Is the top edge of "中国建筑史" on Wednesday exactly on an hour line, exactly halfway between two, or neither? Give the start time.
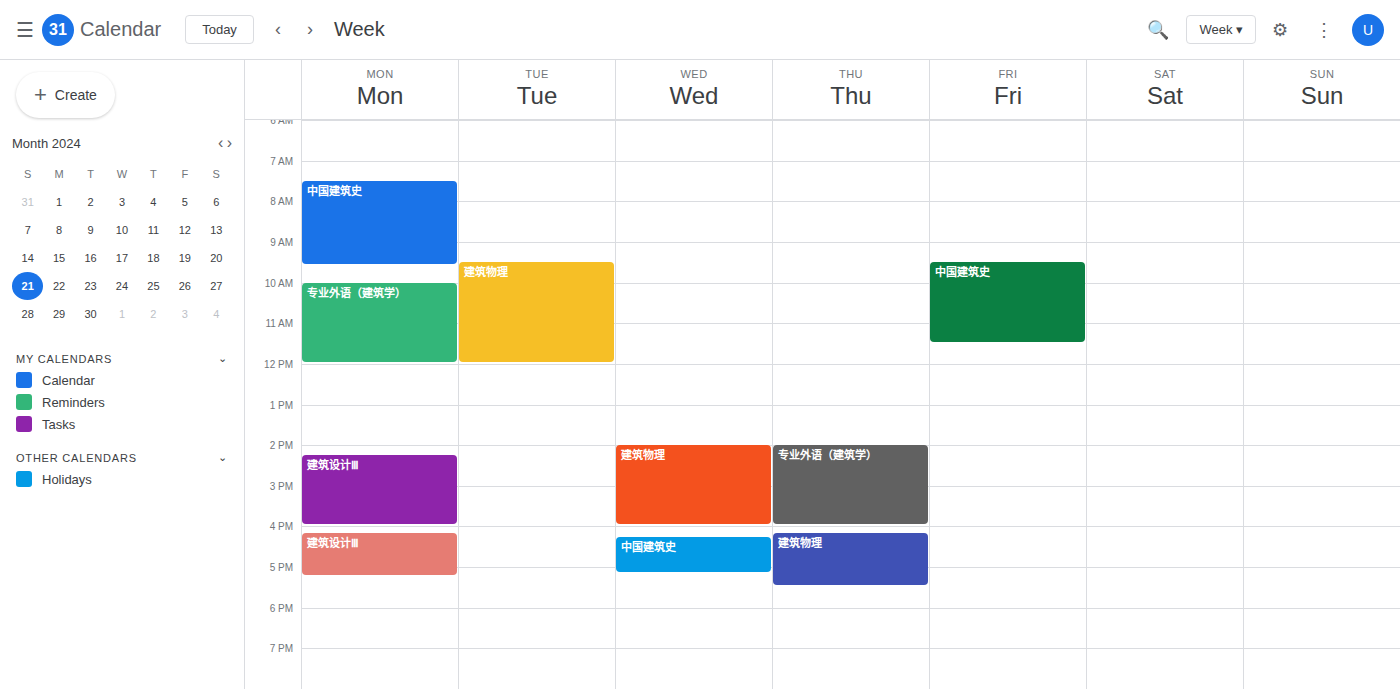
16:15 -- neither: a quarter of the way from the 16:00 line to the 17:00 line.